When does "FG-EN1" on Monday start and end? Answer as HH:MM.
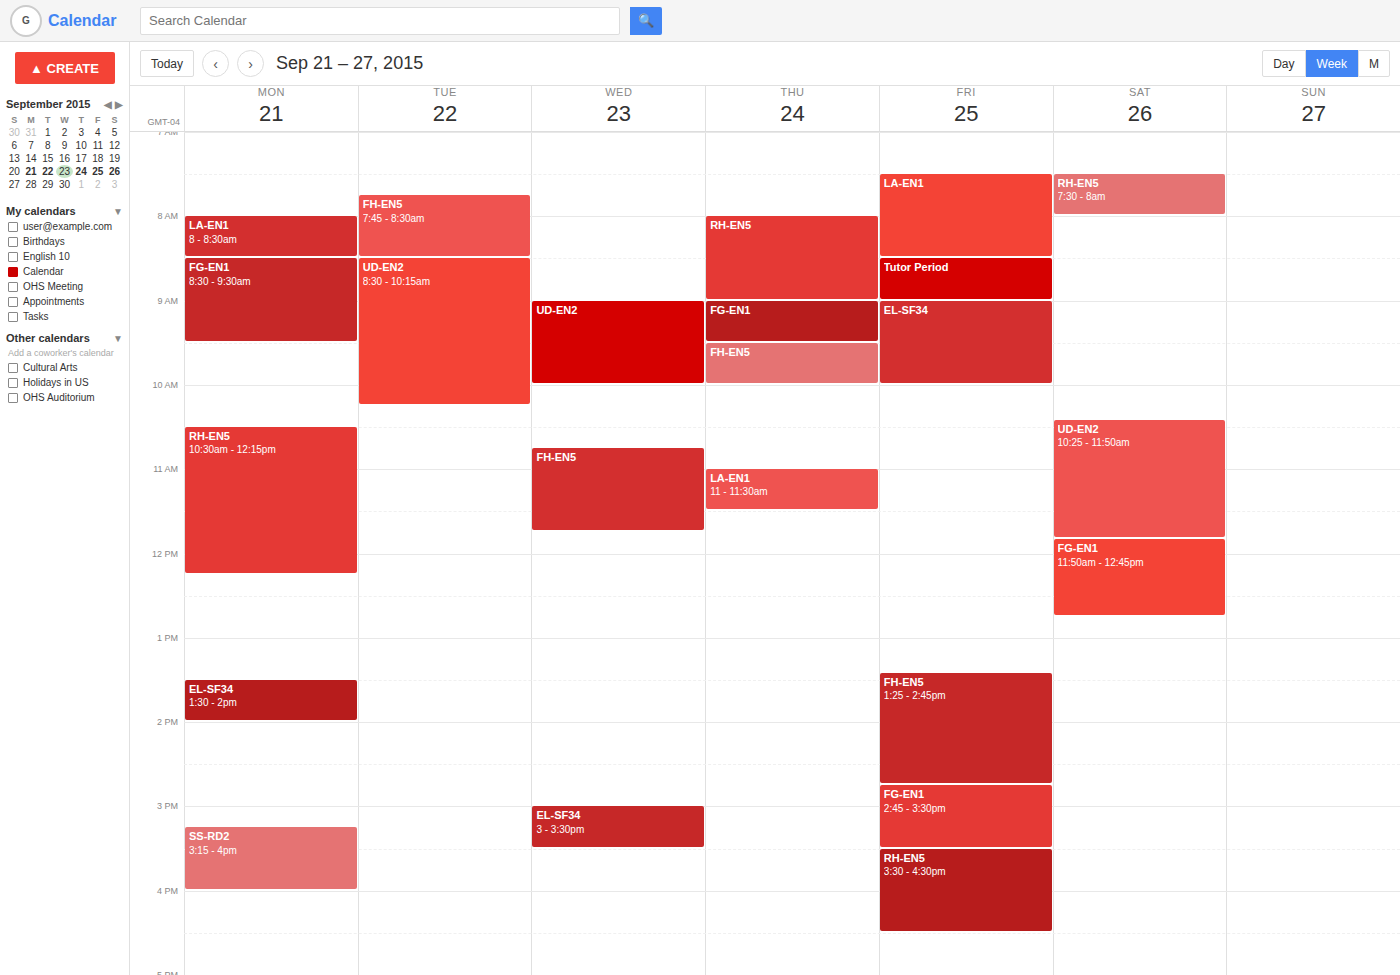
08:30 to 09:30